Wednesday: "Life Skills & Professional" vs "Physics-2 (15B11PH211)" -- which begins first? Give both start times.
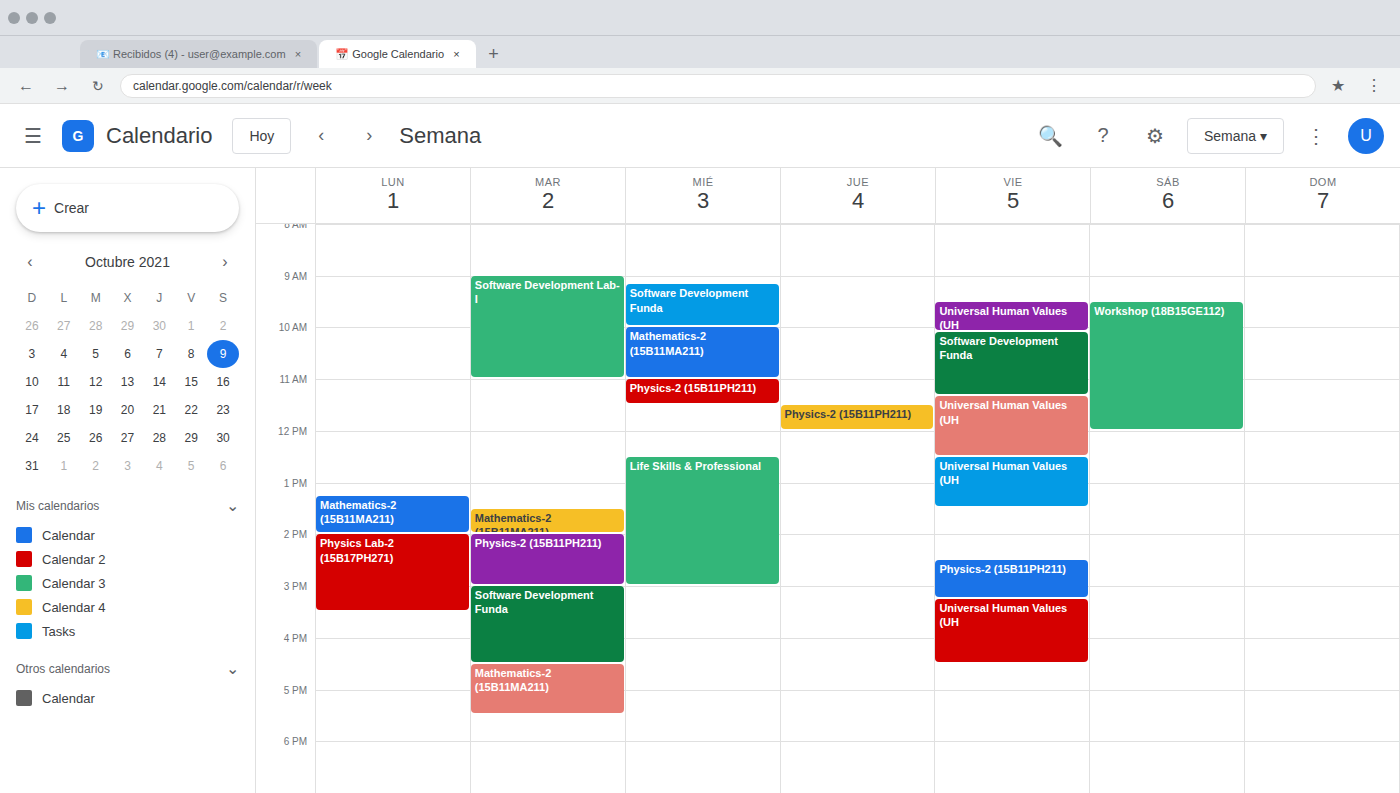
"Physics-2 (15B11PH211)" 11:00 AM; "Life Skills & Professional" 12:30 PM.